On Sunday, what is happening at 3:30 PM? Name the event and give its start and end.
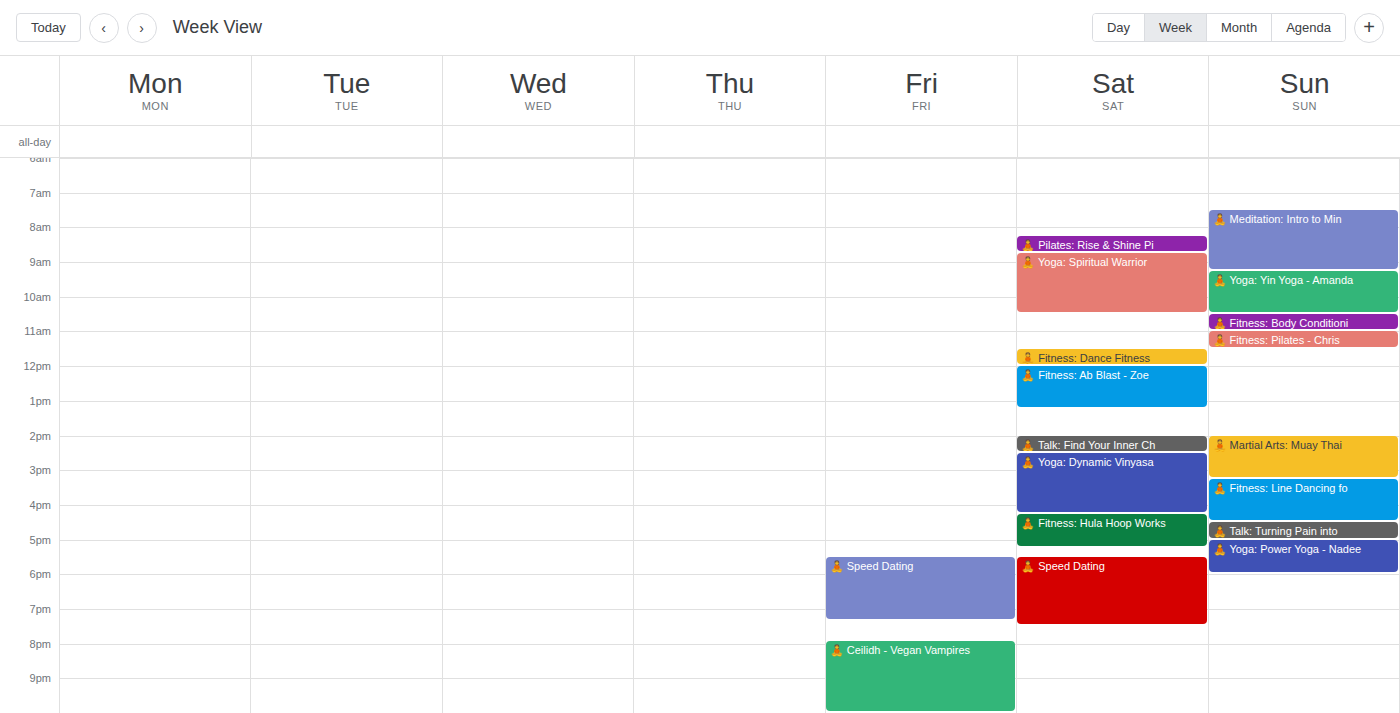
"🧘 Fitness: Line Dancing fo", 3:15 PM to 4:30 PM